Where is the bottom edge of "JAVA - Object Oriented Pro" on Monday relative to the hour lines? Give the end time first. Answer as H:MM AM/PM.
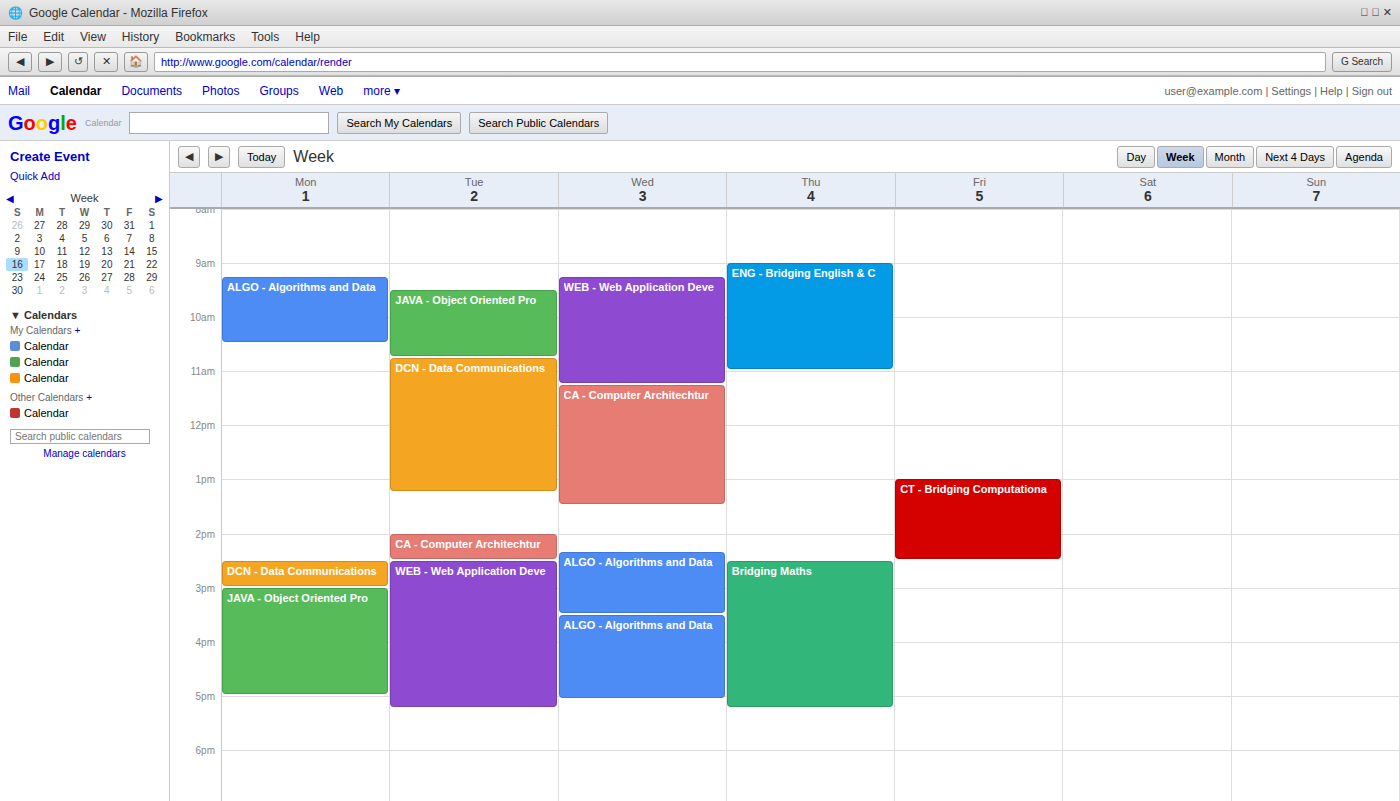
5:00 PM -- exactly on the 5 PM line.